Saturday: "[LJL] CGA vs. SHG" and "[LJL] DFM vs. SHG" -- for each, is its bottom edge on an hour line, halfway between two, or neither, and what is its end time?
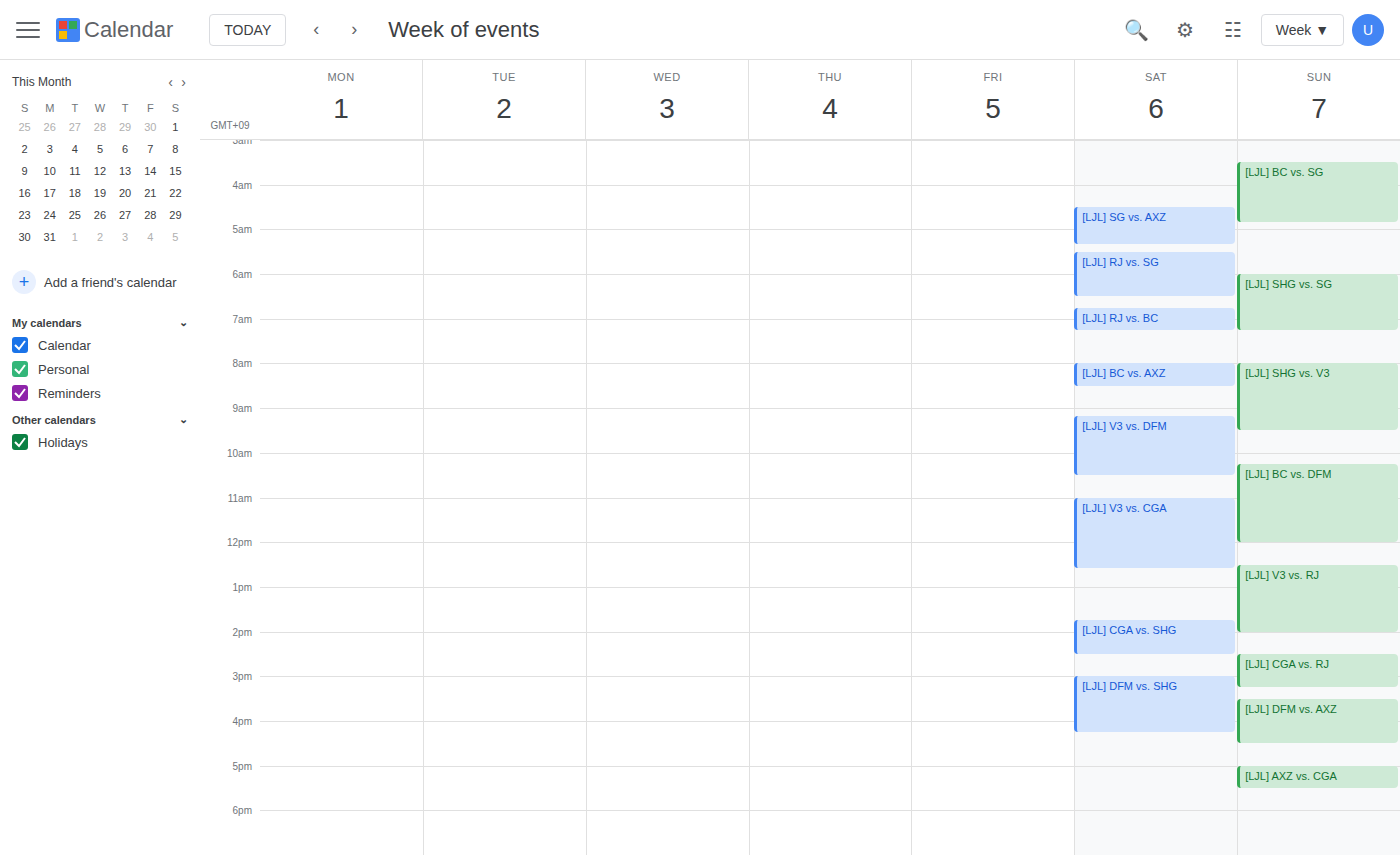
"[LJL] CGA vs. SHG": 2:30 PM, halfway between the 2 PM and 3 PM lines. "[LJL] DFM vs. SHG": 4:15 PM, neither: a quarter of the way from the 4 PM line to the 5 PM line.